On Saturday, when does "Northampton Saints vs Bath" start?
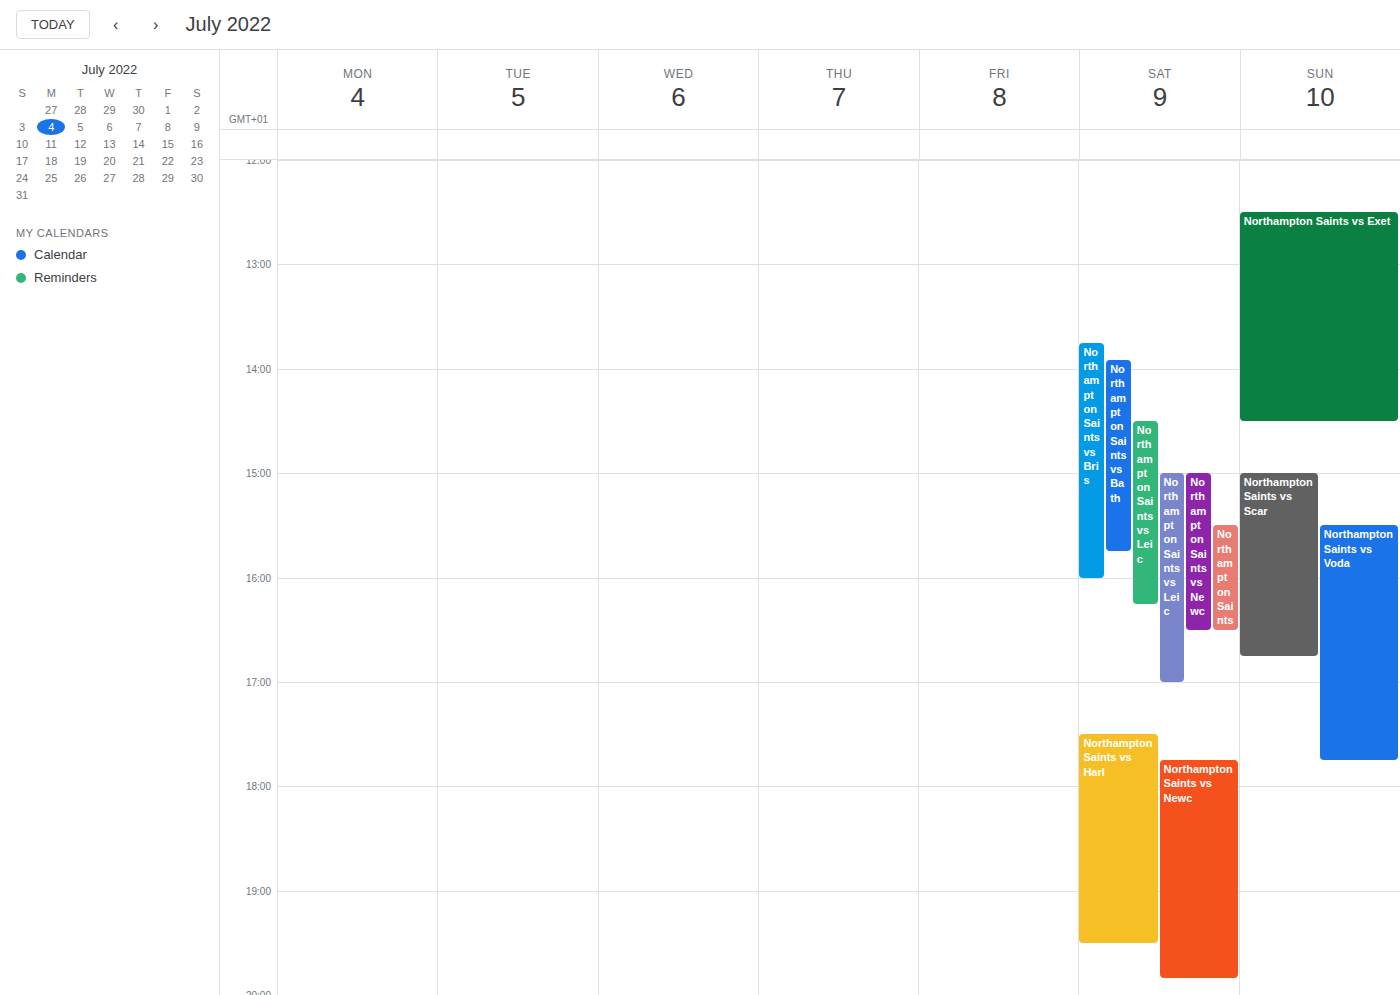
1:55 PM